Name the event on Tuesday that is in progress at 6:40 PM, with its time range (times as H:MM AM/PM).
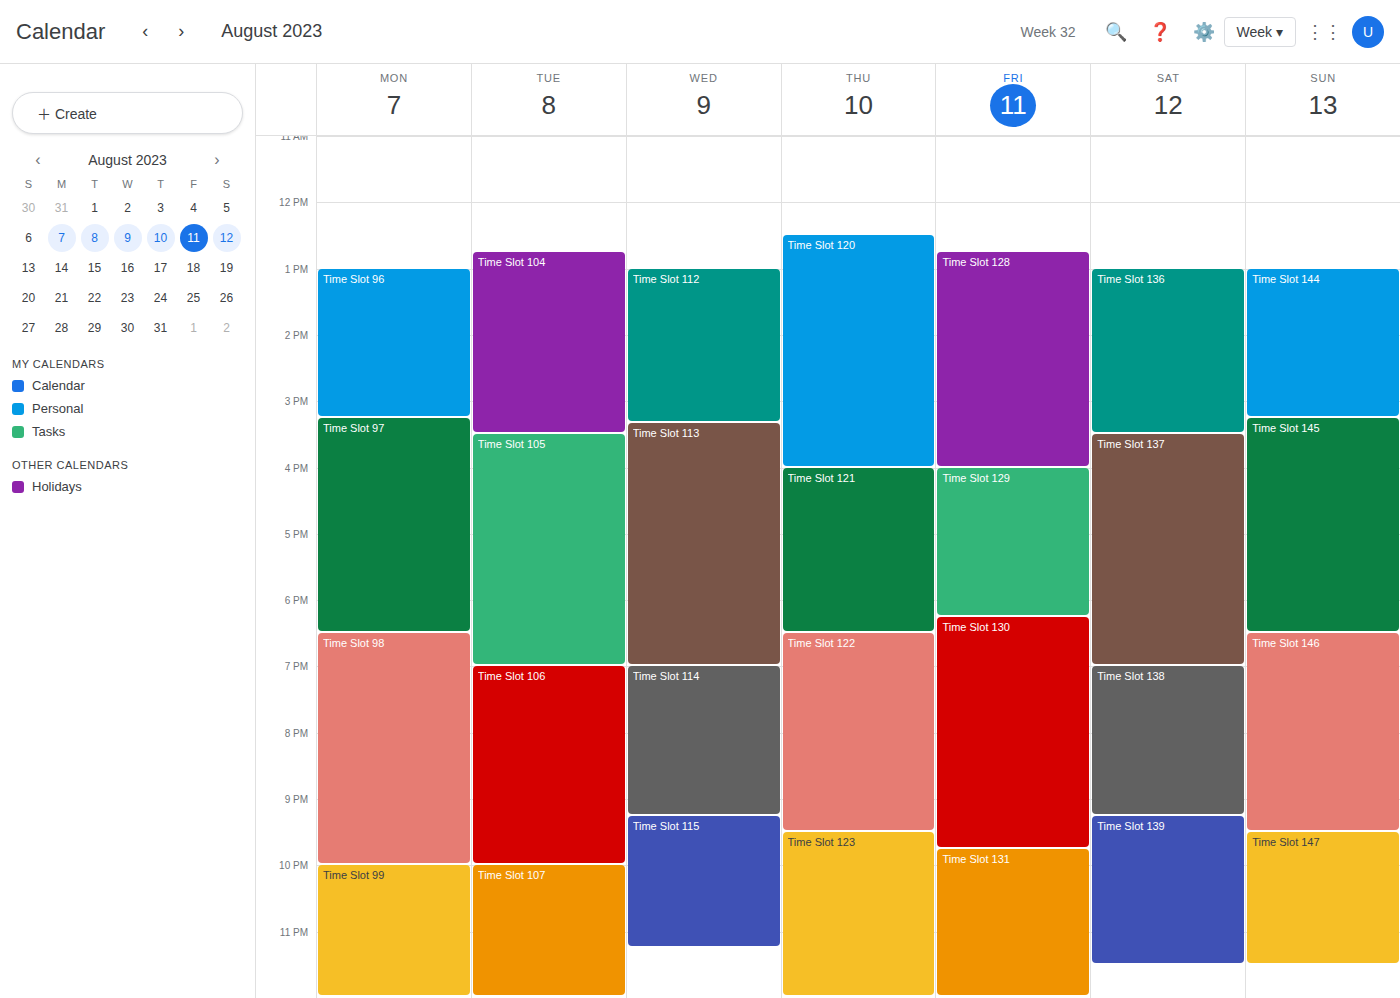
"Time Slot 105", 3:30 PM to 7:00 PM